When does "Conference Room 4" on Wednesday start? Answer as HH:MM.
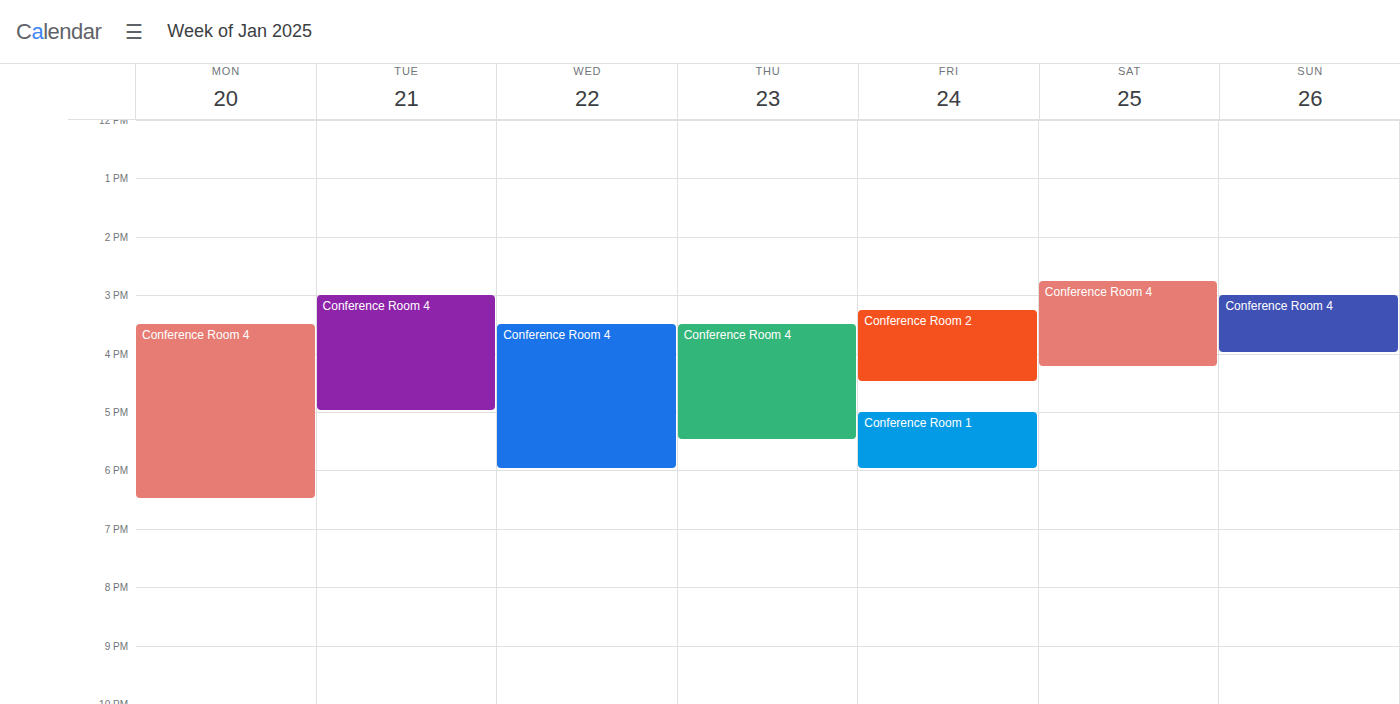
15:30